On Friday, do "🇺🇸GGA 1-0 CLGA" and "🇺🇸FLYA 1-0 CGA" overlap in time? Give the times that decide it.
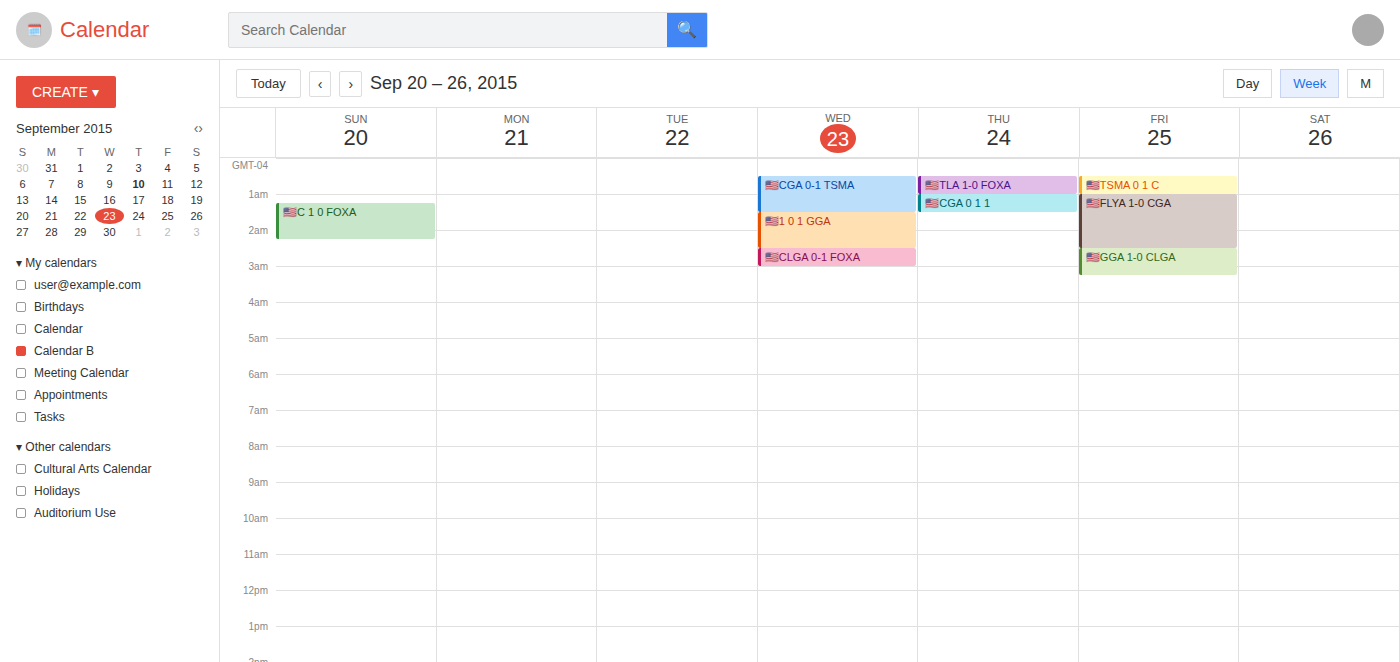
"🇺🇸FLYA 1-0 CGA" ends at 2:30 AM, exactly when "🇺🇸GGA 1-0 CLGA" starts -- they touch but do not overlap.